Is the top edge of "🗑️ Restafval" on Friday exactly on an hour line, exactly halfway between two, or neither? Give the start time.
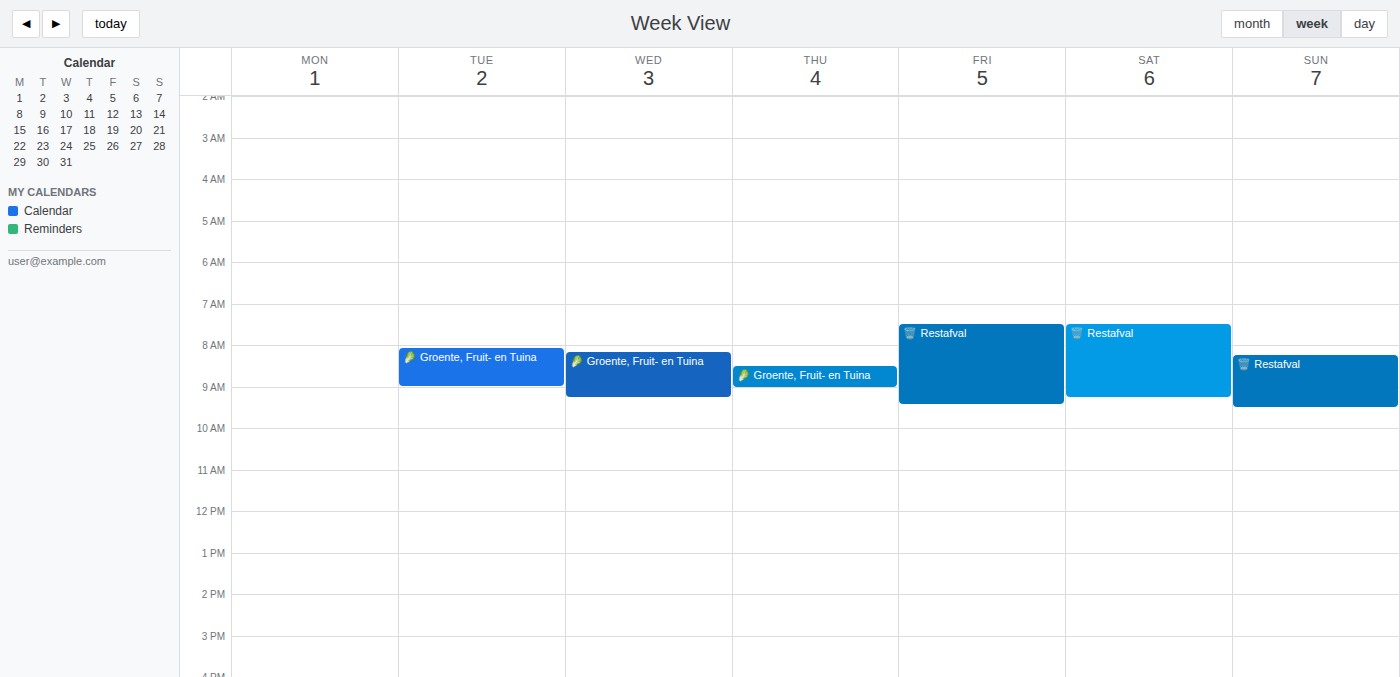
7:30 AM -- halfway between the 7 AM and 8 AM lines.